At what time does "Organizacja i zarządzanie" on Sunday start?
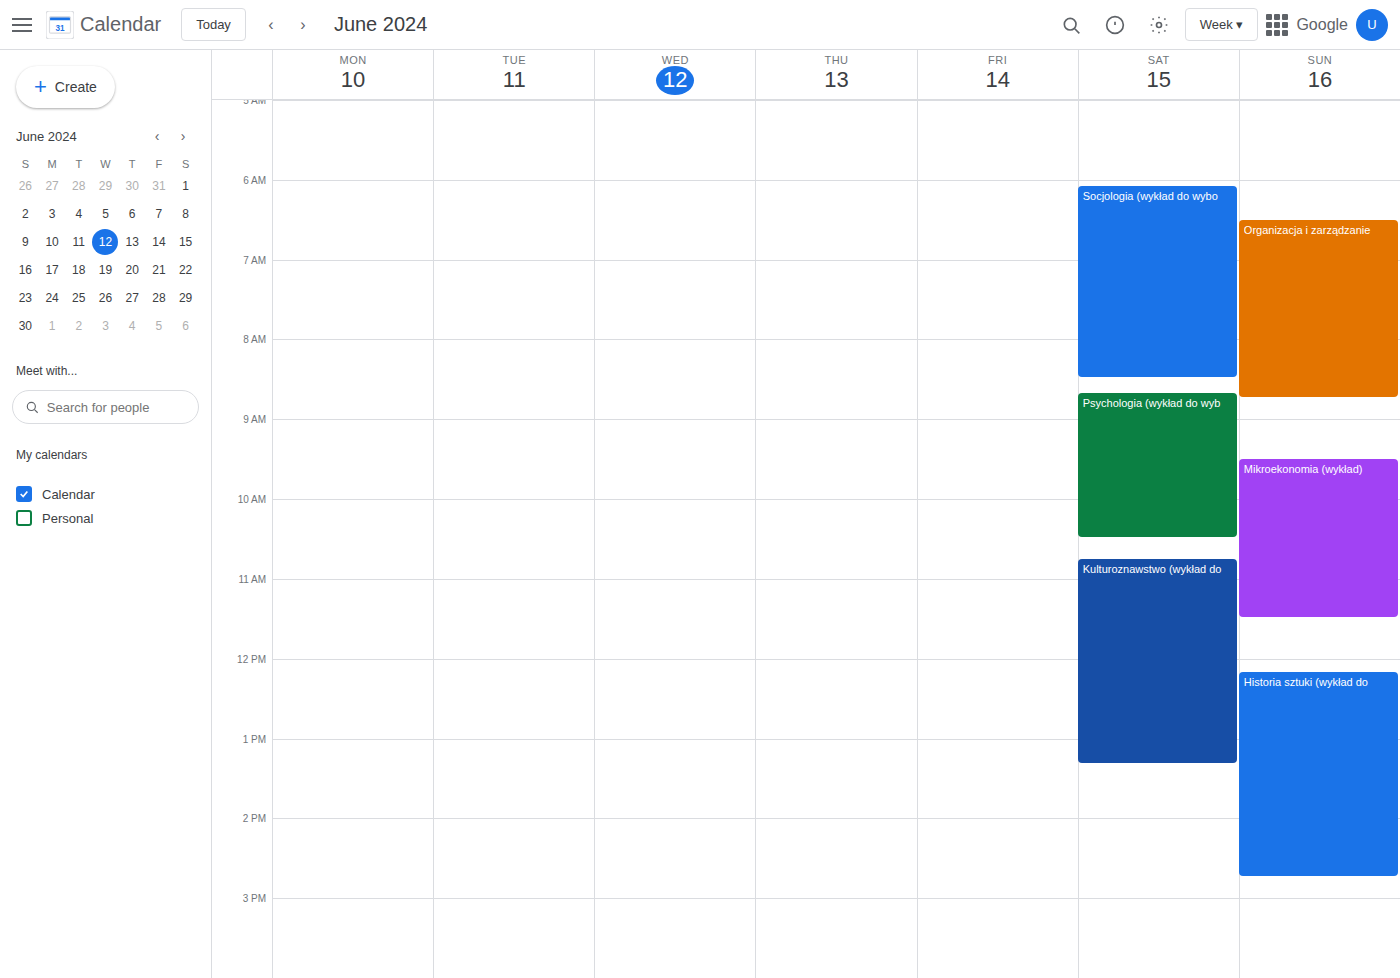
06:30